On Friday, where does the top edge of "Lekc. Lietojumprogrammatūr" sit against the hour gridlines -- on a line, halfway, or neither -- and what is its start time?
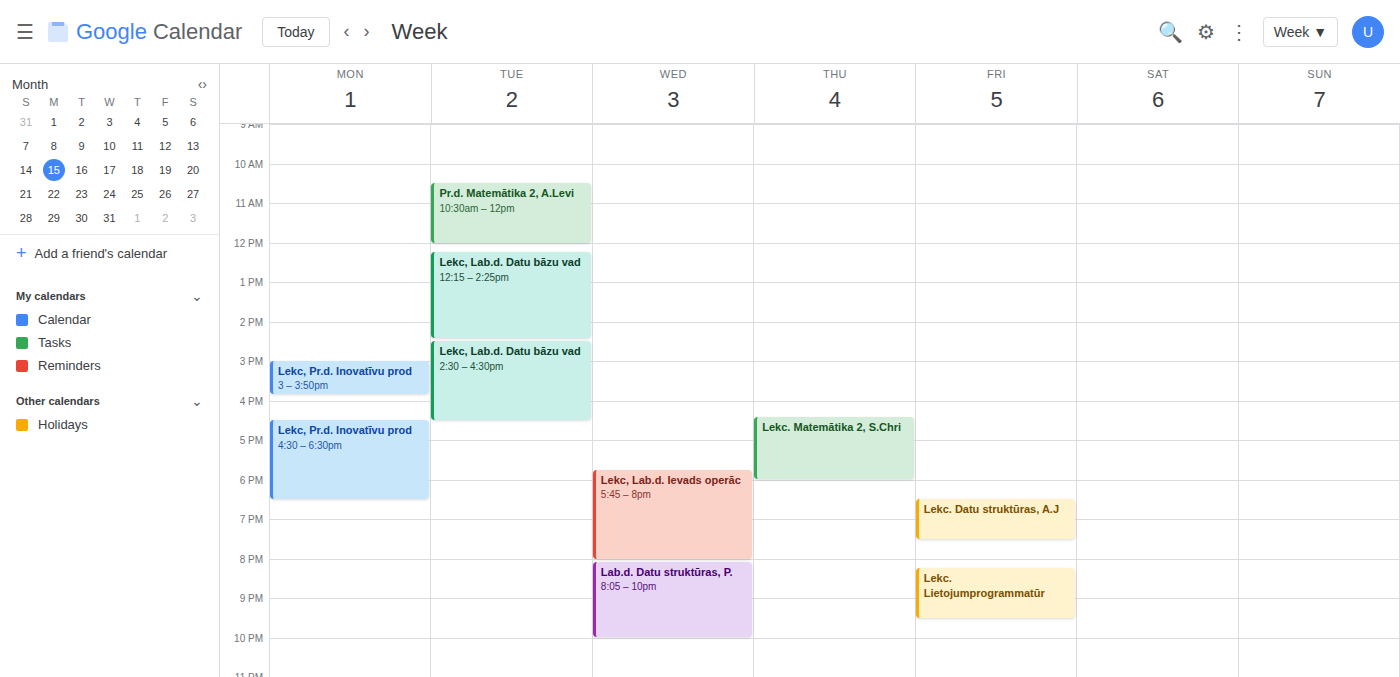
8:15 PM -- neither: a quarter of the way from the 8 PM line to the 9 PM line.